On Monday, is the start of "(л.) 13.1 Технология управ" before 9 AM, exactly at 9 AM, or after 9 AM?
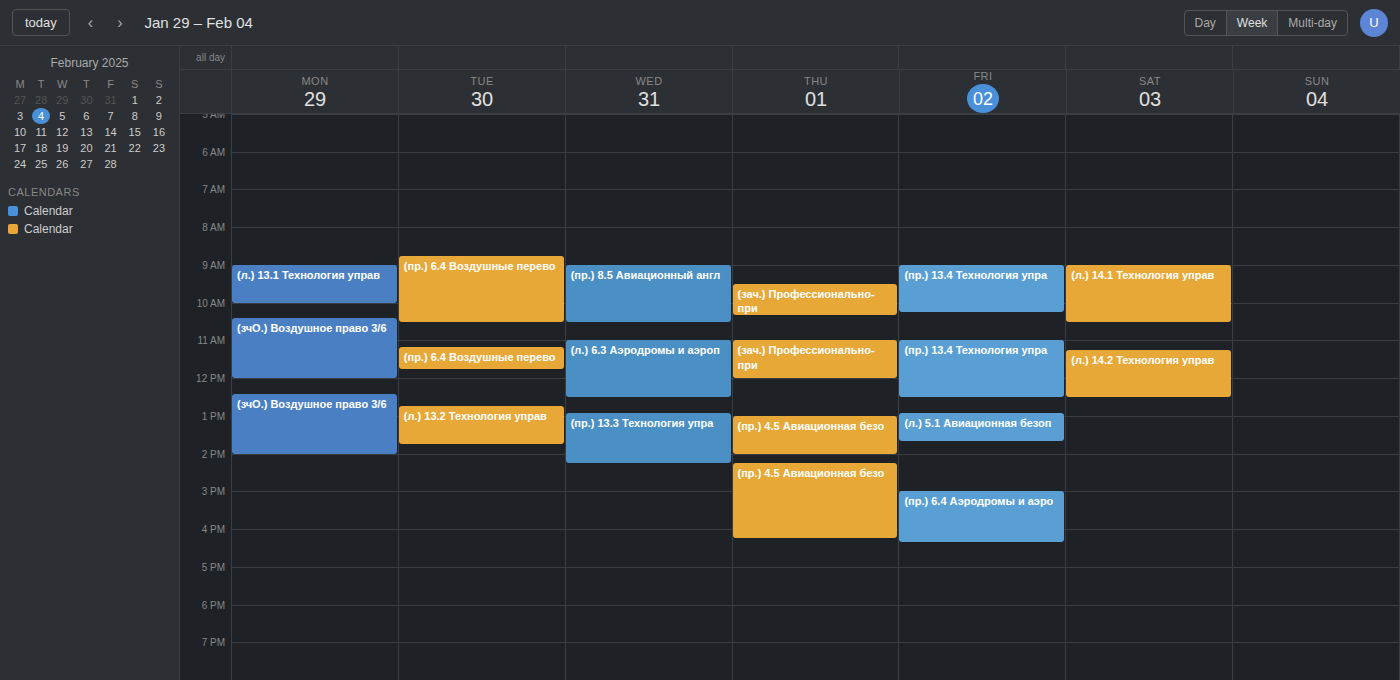
9:00 AM -- exactly at 9 AM, on the 9 AM line.